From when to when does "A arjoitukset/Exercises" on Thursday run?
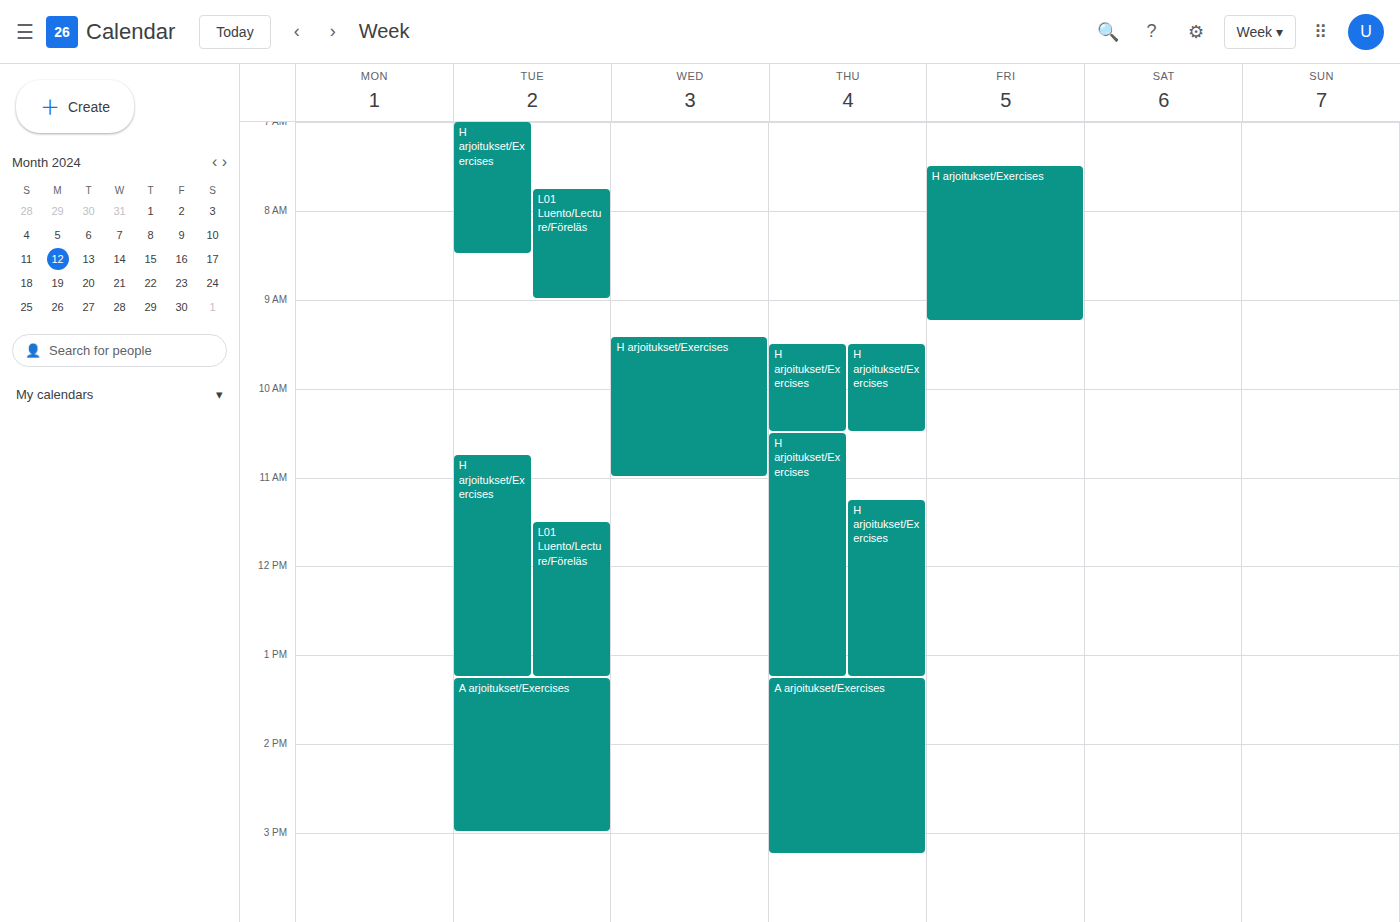
1:15 PM to 3:15 PM